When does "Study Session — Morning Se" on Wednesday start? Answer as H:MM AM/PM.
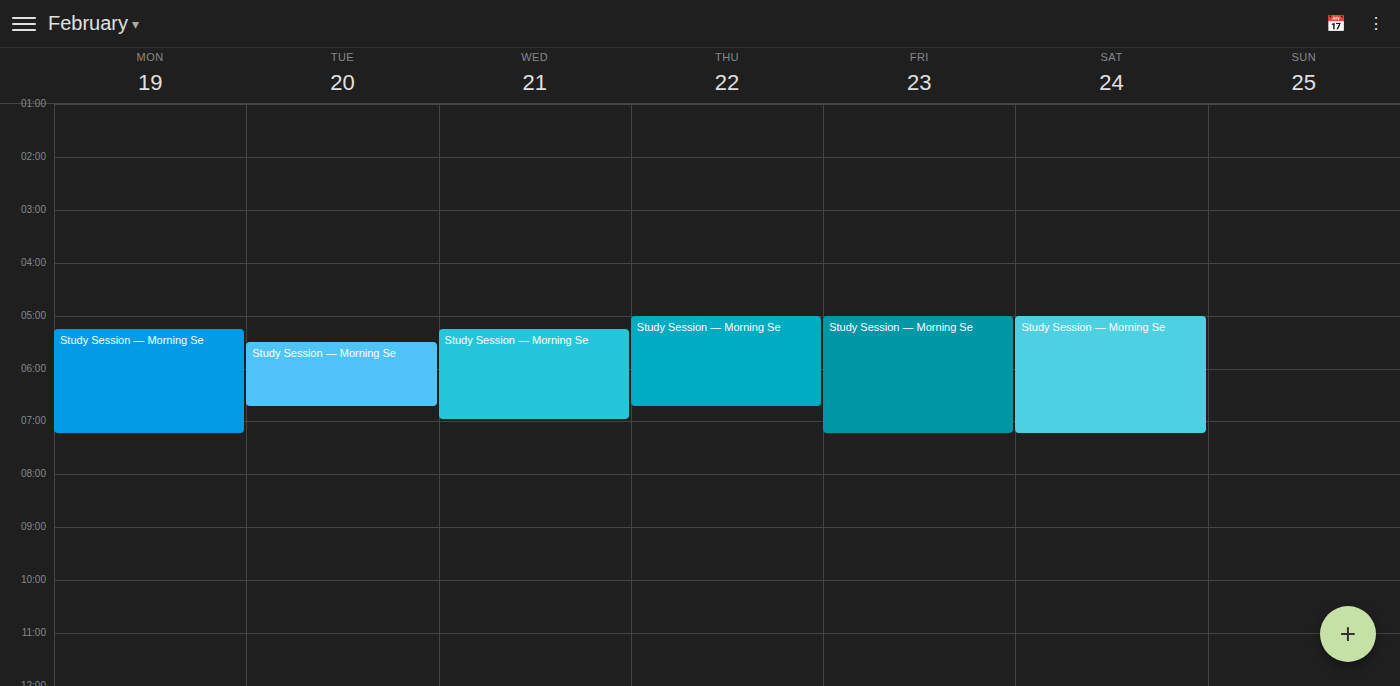
5:15 AM